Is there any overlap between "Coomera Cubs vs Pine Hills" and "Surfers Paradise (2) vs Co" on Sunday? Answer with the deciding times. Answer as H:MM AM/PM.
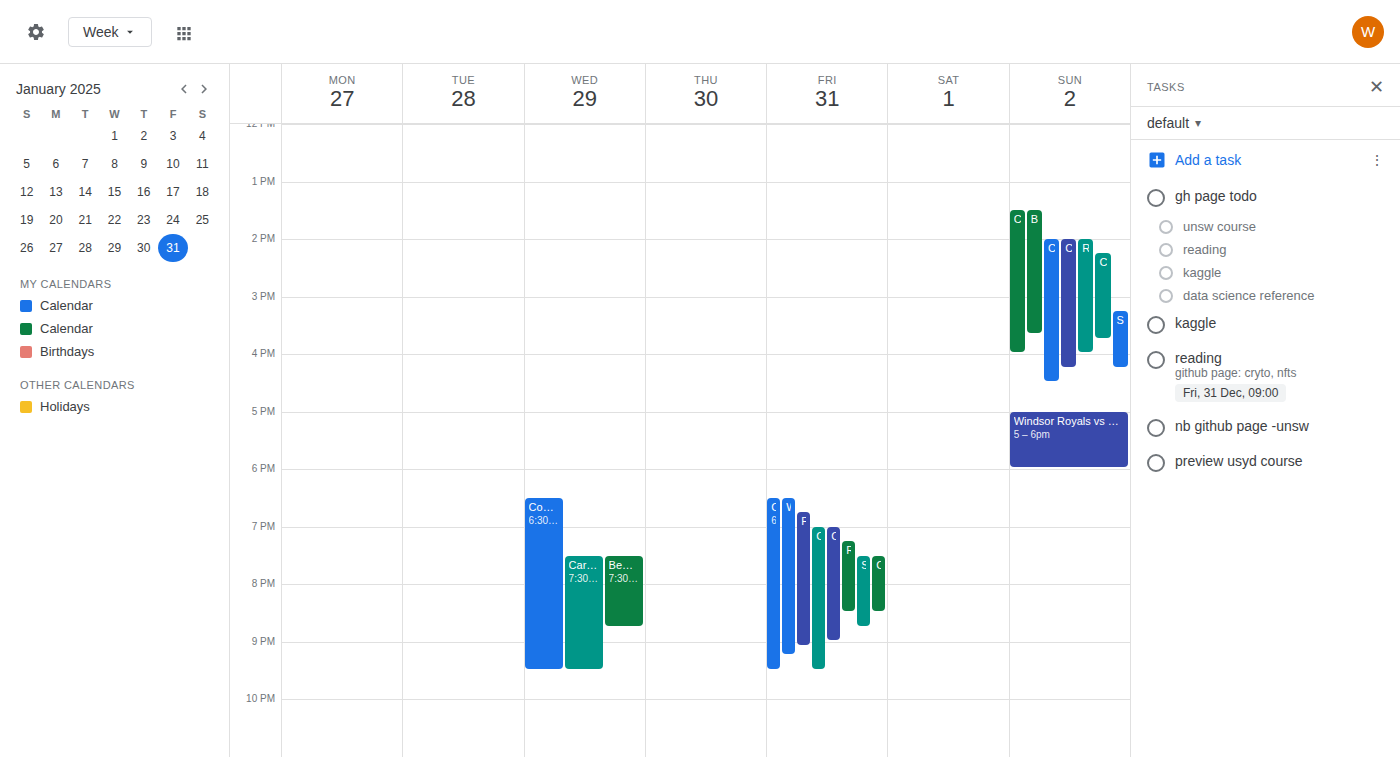
"Surfers Paradise (2) vs Co" runs 3:15 PM to 4:15 PM, inside "Coomera Cubs vs Pine Hills" -- they overlap.